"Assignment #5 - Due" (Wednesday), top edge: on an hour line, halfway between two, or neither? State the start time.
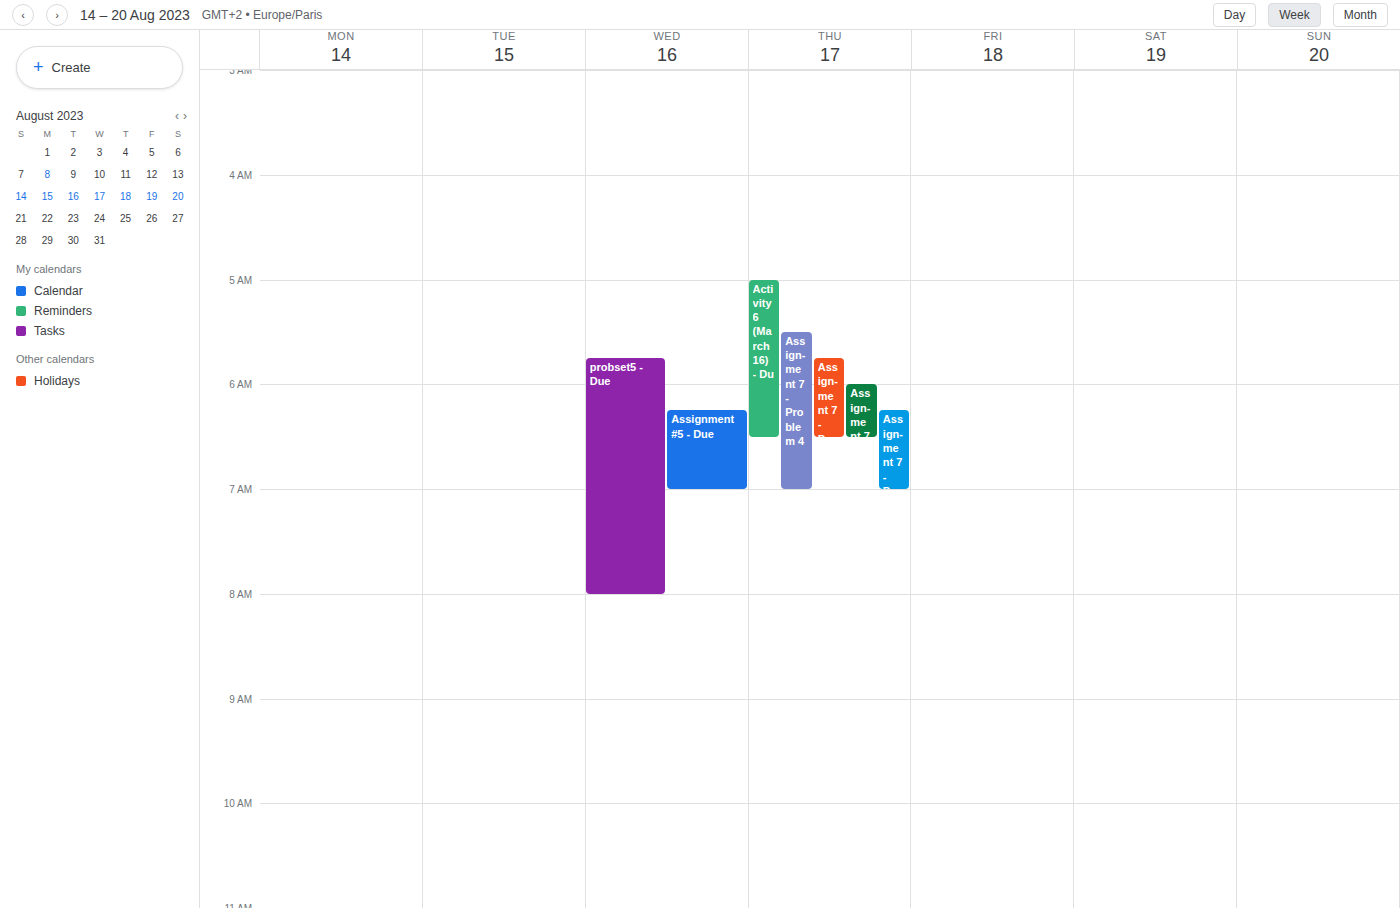
6:15 AM -- neither: a quarter of the way from the 6 AM line to the 7 AM line.